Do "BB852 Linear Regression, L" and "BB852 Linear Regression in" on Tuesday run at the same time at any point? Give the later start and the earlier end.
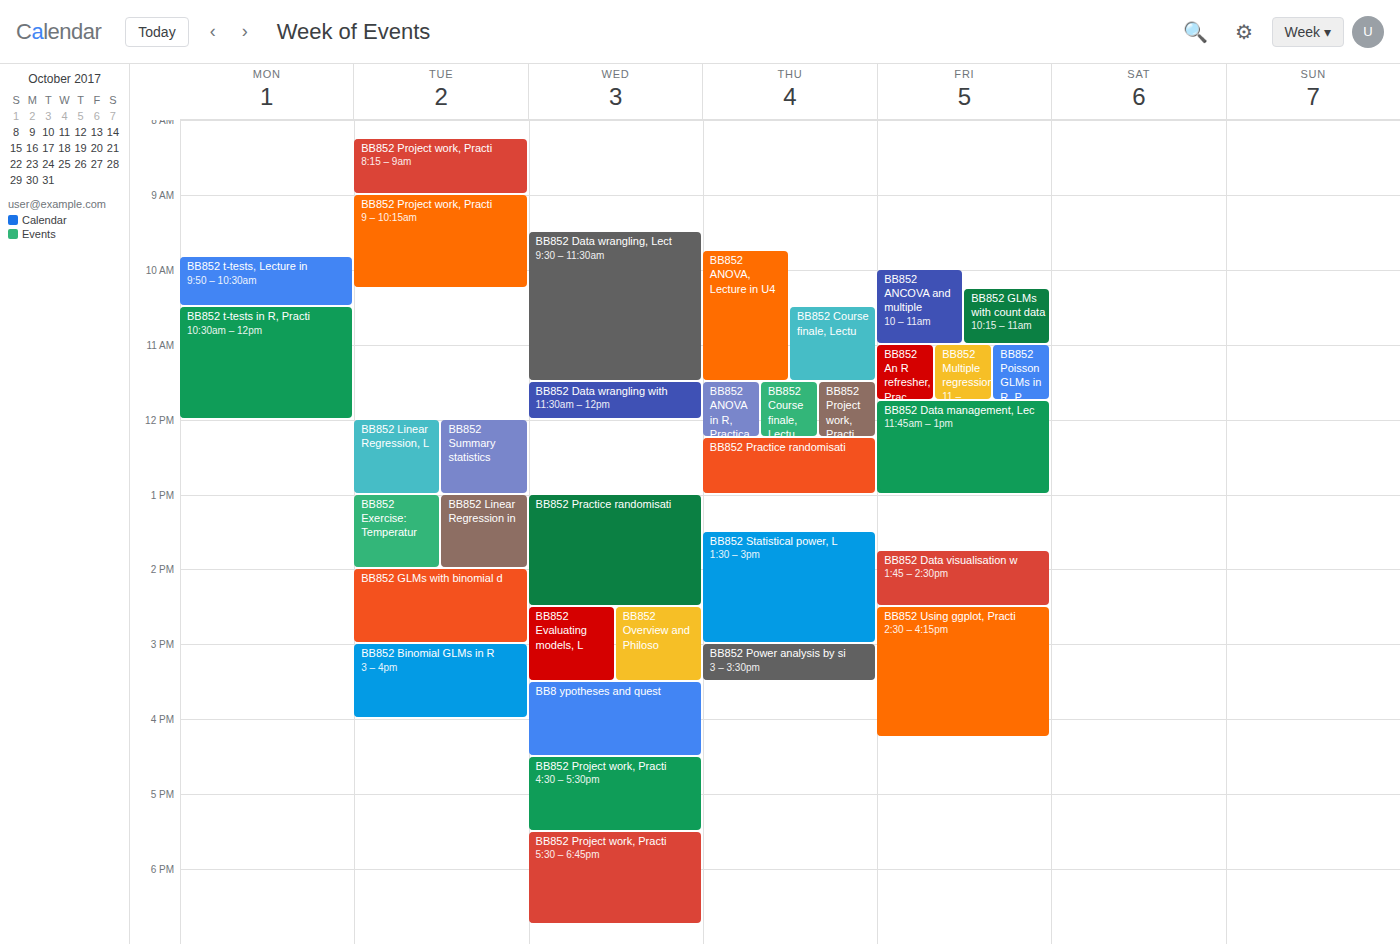
"BB852 Linear Regression, L" ends at 1:00 PM, exactly when "BB852 Linear Regression in" starts -- they touch but do not overlap.